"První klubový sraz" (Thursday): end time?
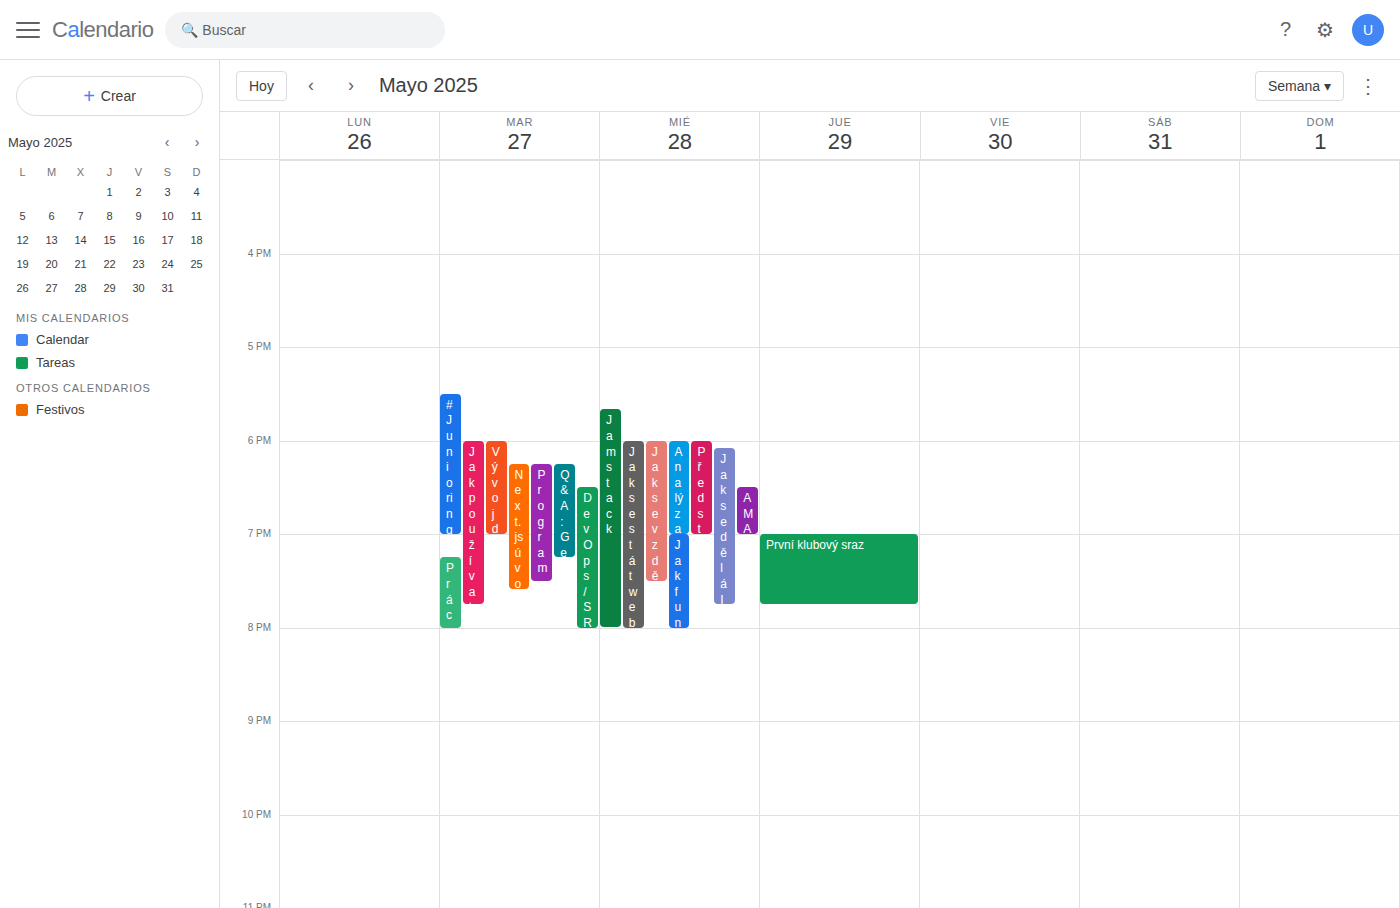
19:45